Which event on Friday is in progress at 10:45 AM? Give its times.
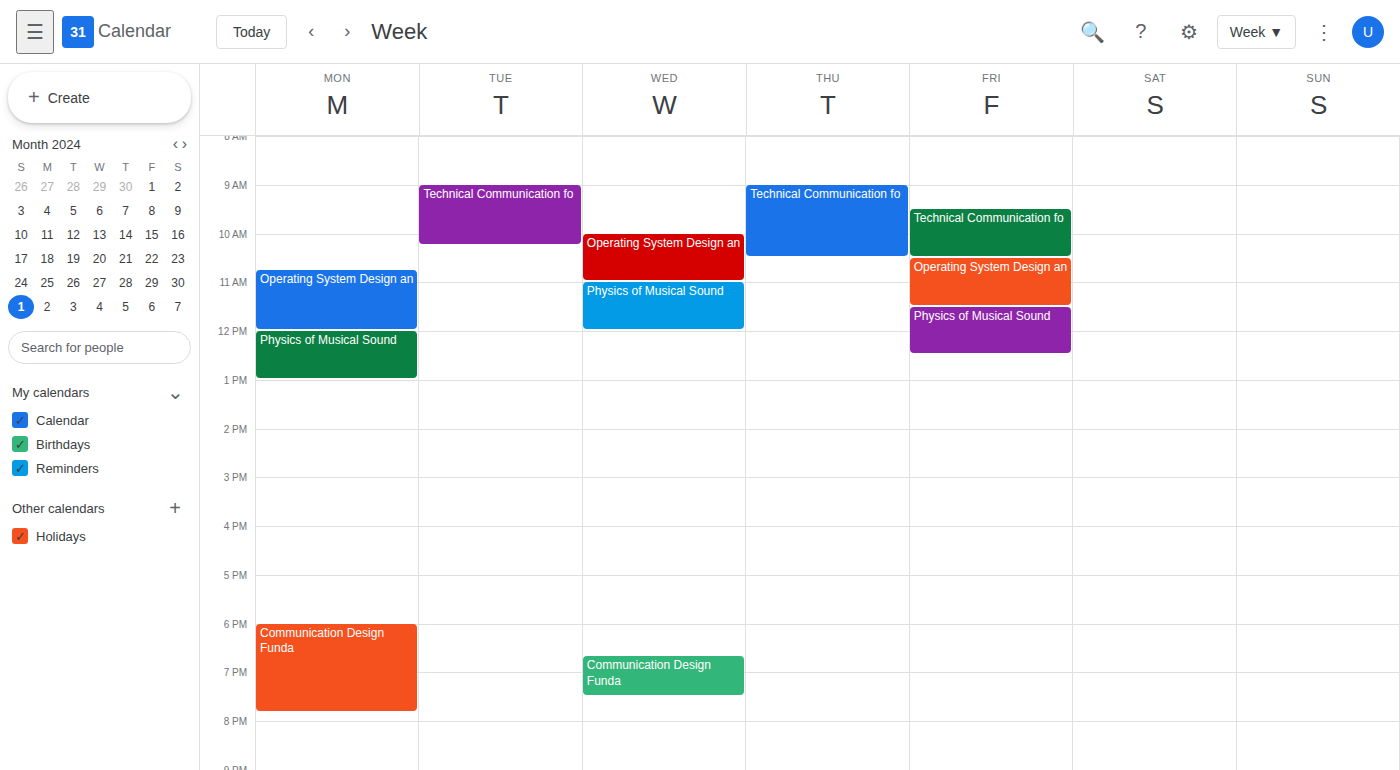
"Operating System Design an", 10:30 AM to 11:30 AM